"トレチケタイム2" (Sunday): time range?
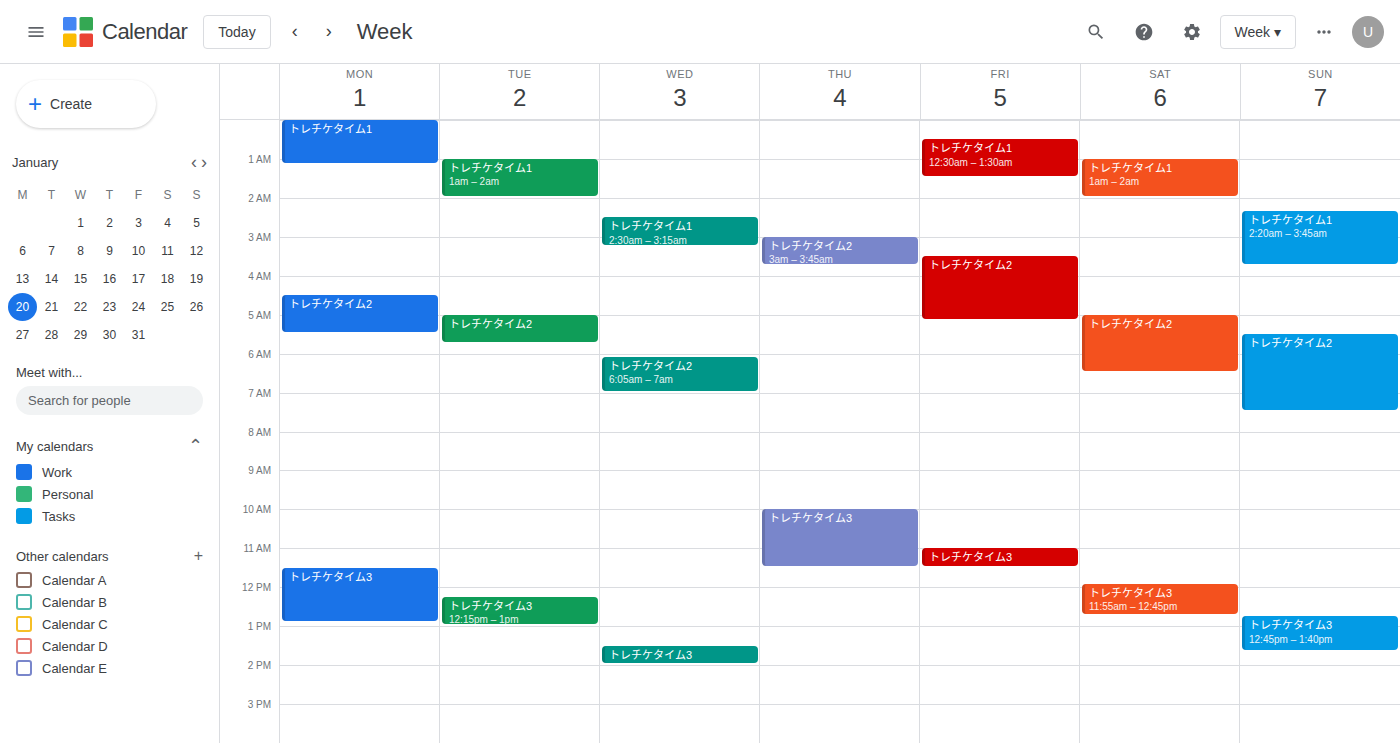
5:30 AM to 7:30 AM